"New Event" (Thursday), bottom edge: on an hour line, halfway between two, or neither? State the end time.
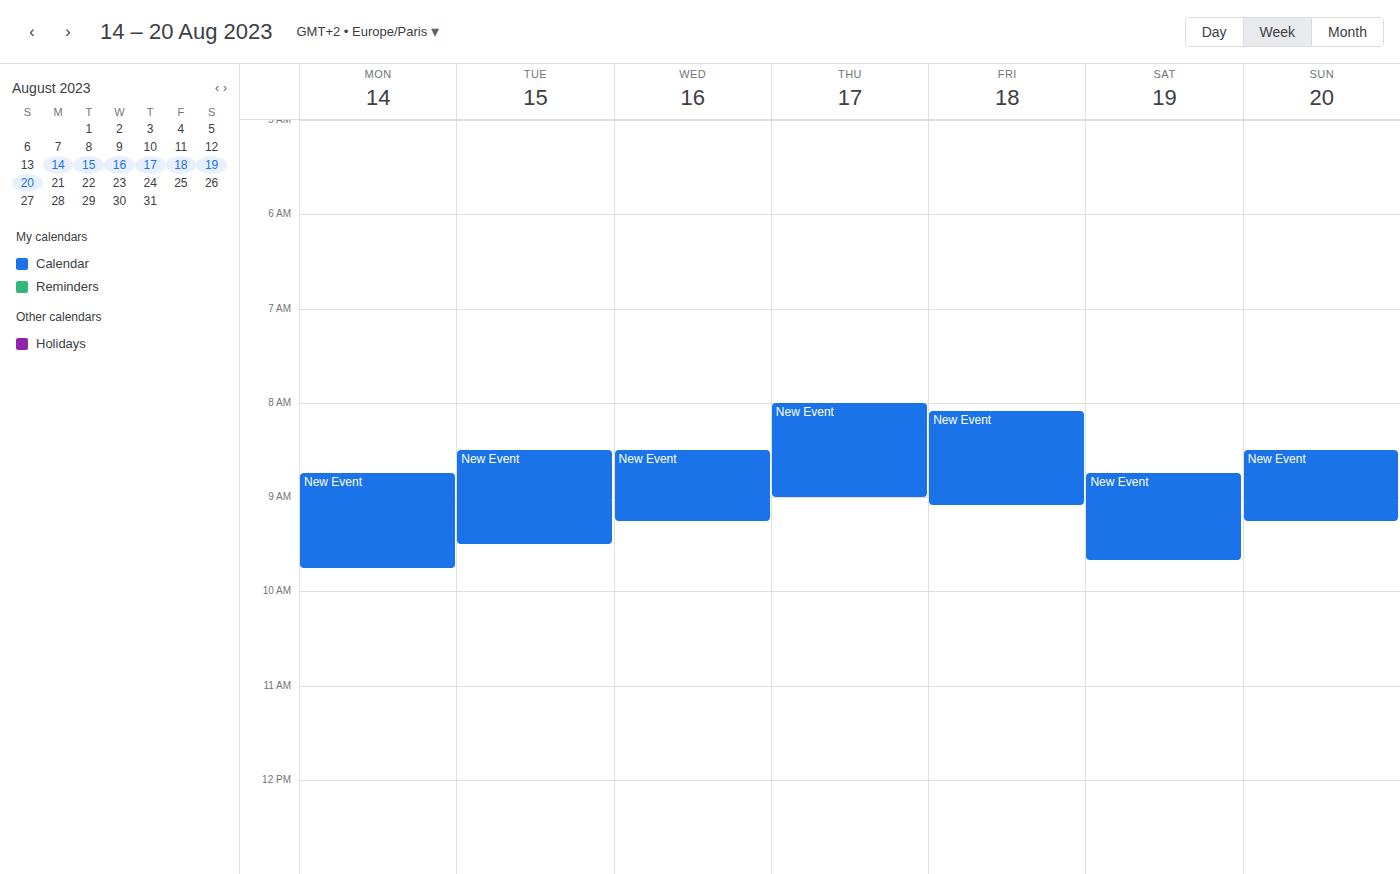
9:00 AM -- exactly on the 9 AM line.